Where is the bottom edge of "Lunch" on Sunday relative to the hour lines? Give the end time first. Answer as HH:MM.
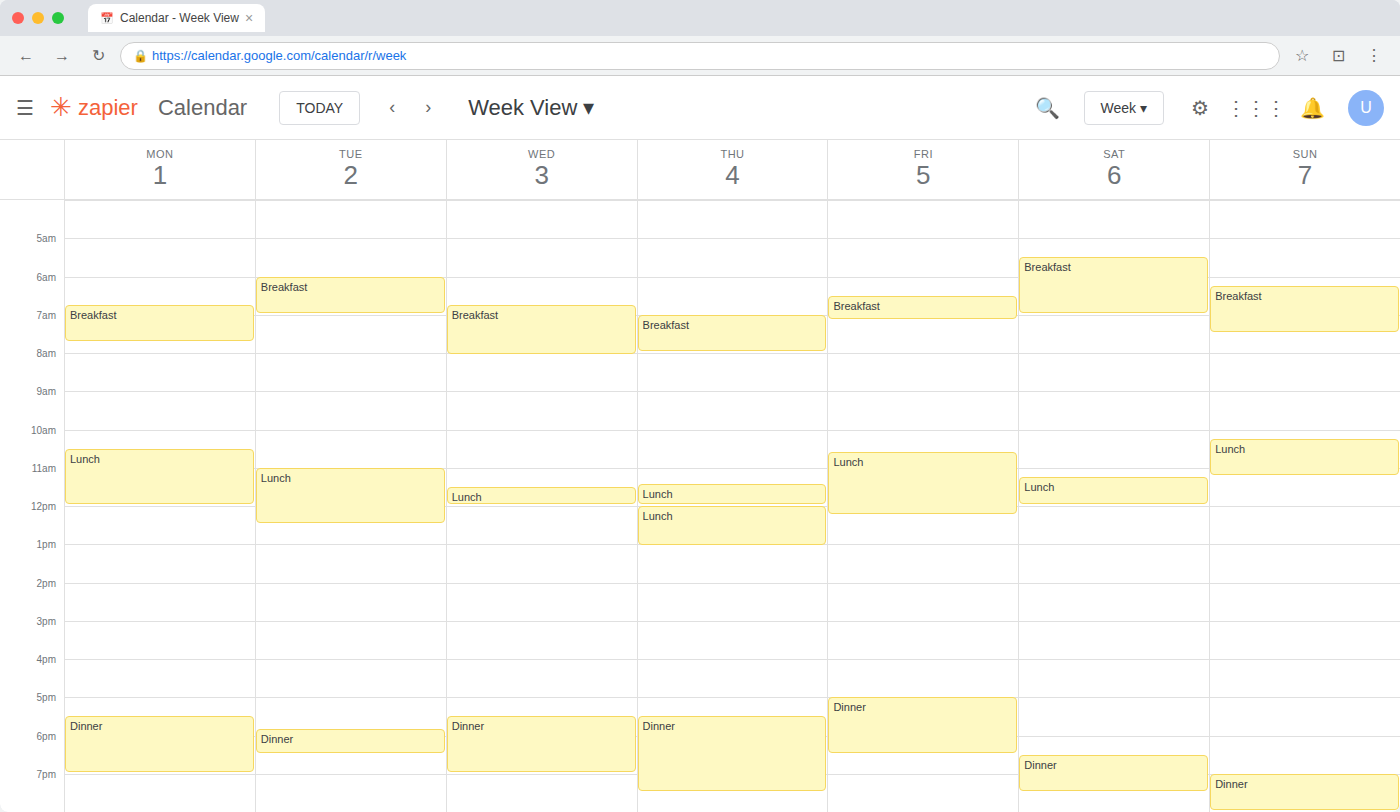
11:15 -- neither: a quarter of the way from the 11:00 line to the 12:00 line.